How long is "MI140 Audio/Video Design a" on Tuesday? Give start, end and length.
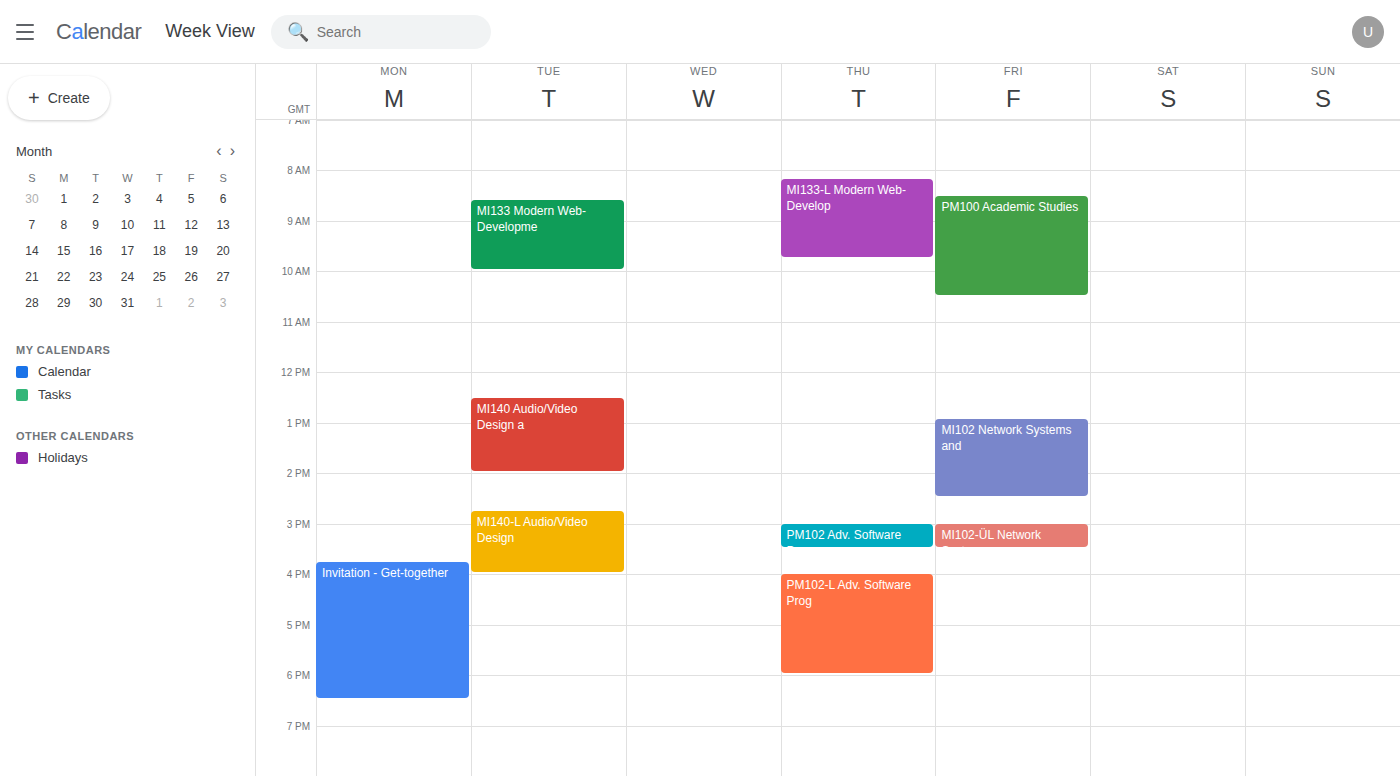
12:30 PM to 2:00 PM, 1 hour 30 minutes